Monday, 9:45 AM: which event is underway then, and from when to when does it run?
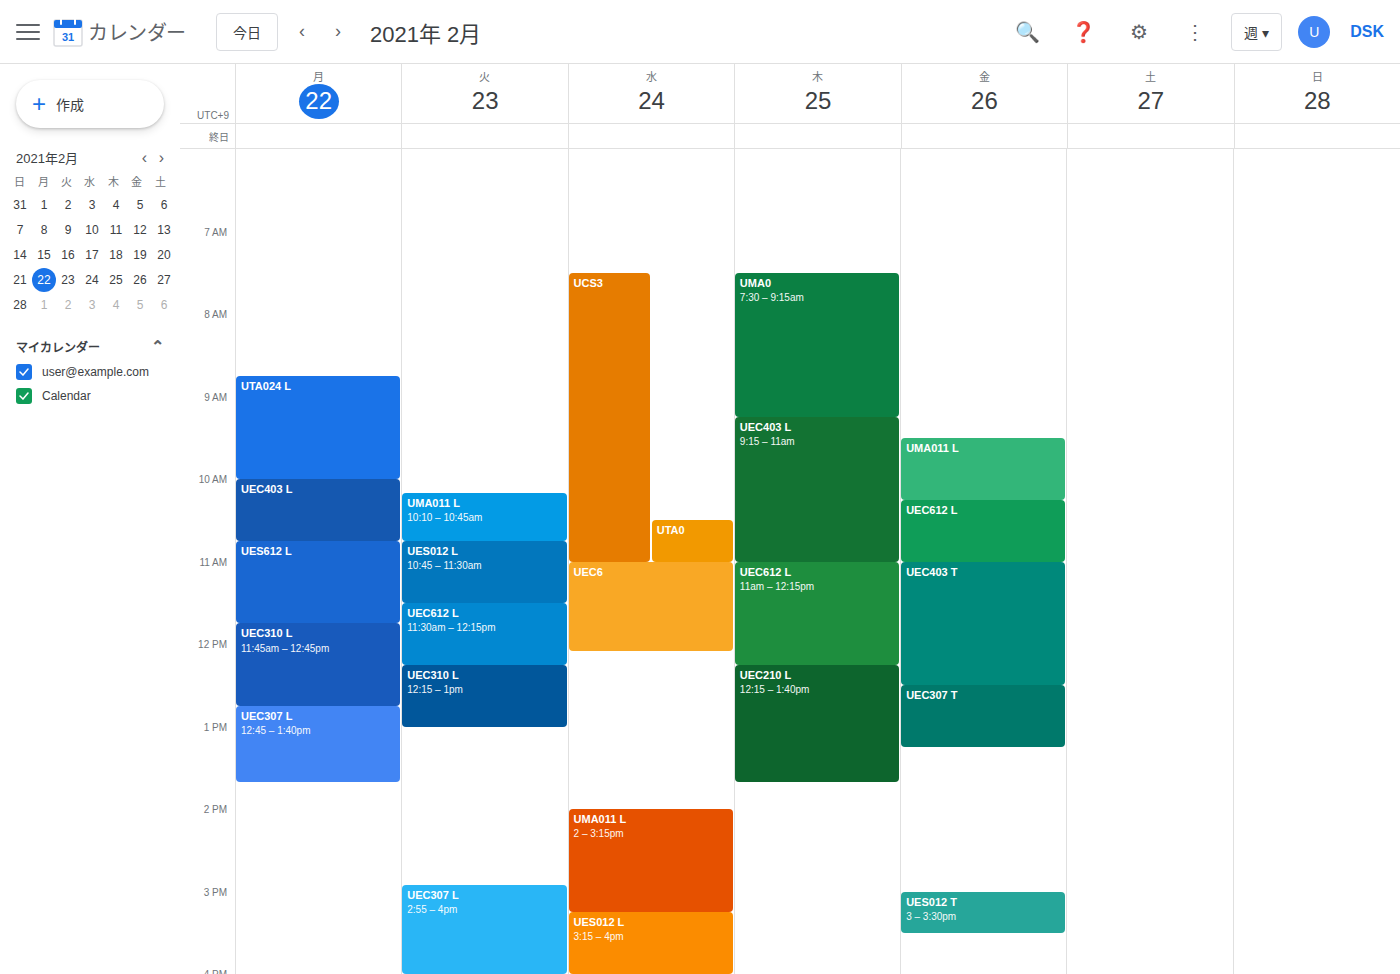
"UTA024 L", 8:45 AM to 10:00 AM